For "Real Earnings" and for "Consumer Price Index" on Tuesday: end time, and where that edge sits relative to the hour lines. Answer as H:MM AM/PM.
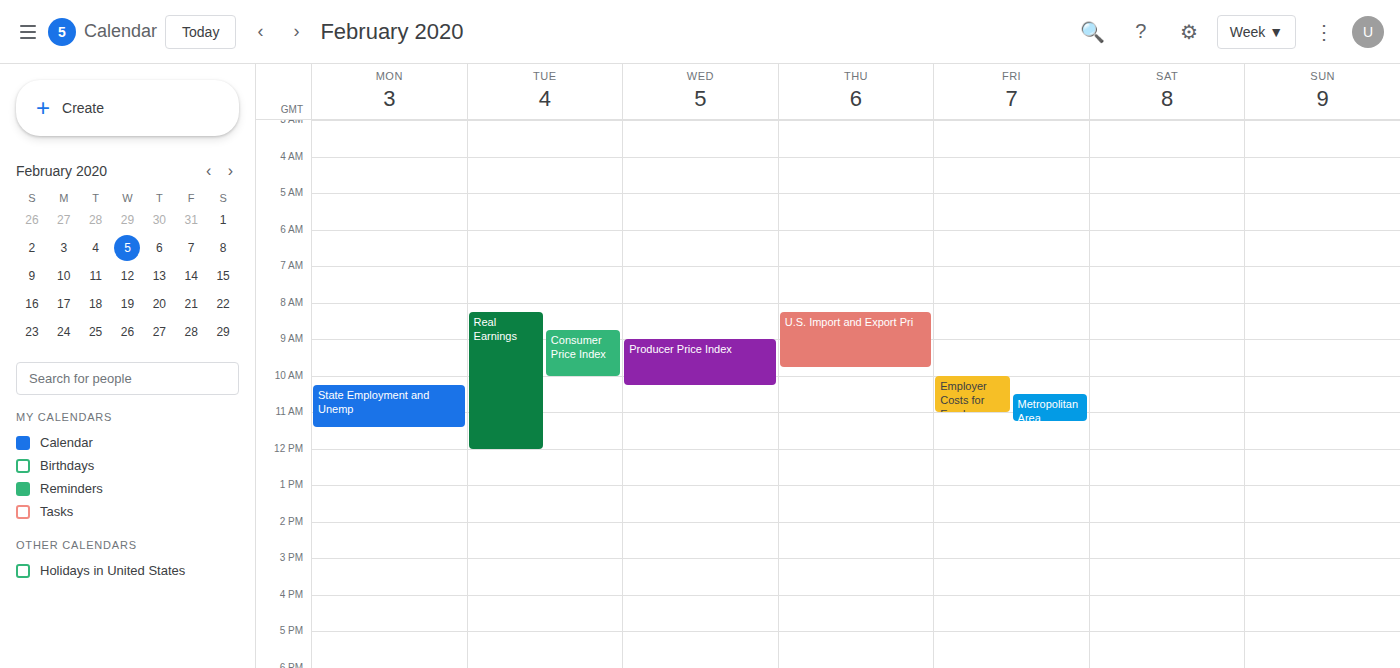
"Real Earnings": 12:00 PM, exactly on the 12 PM line. "Consumer Price Index": 10:00 AM, exactly on the 10 AM line.